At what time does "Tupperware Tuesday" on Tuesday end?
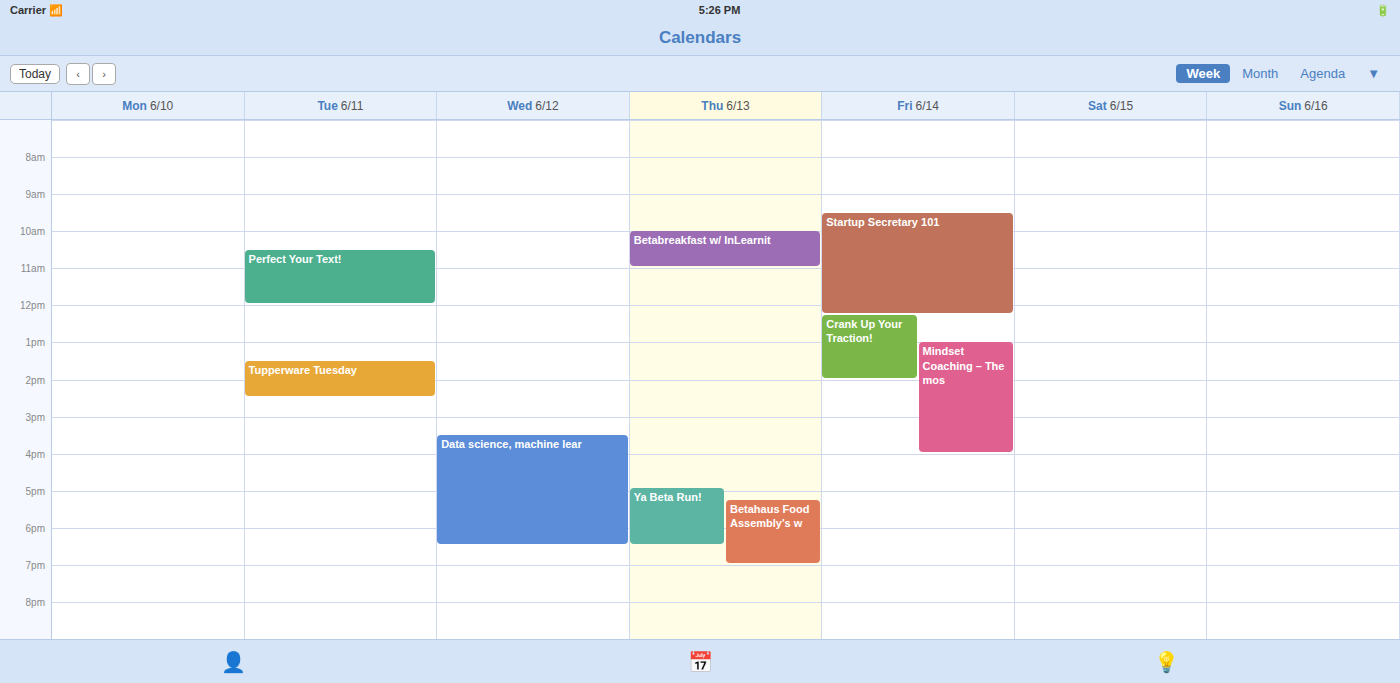
2:30 PM